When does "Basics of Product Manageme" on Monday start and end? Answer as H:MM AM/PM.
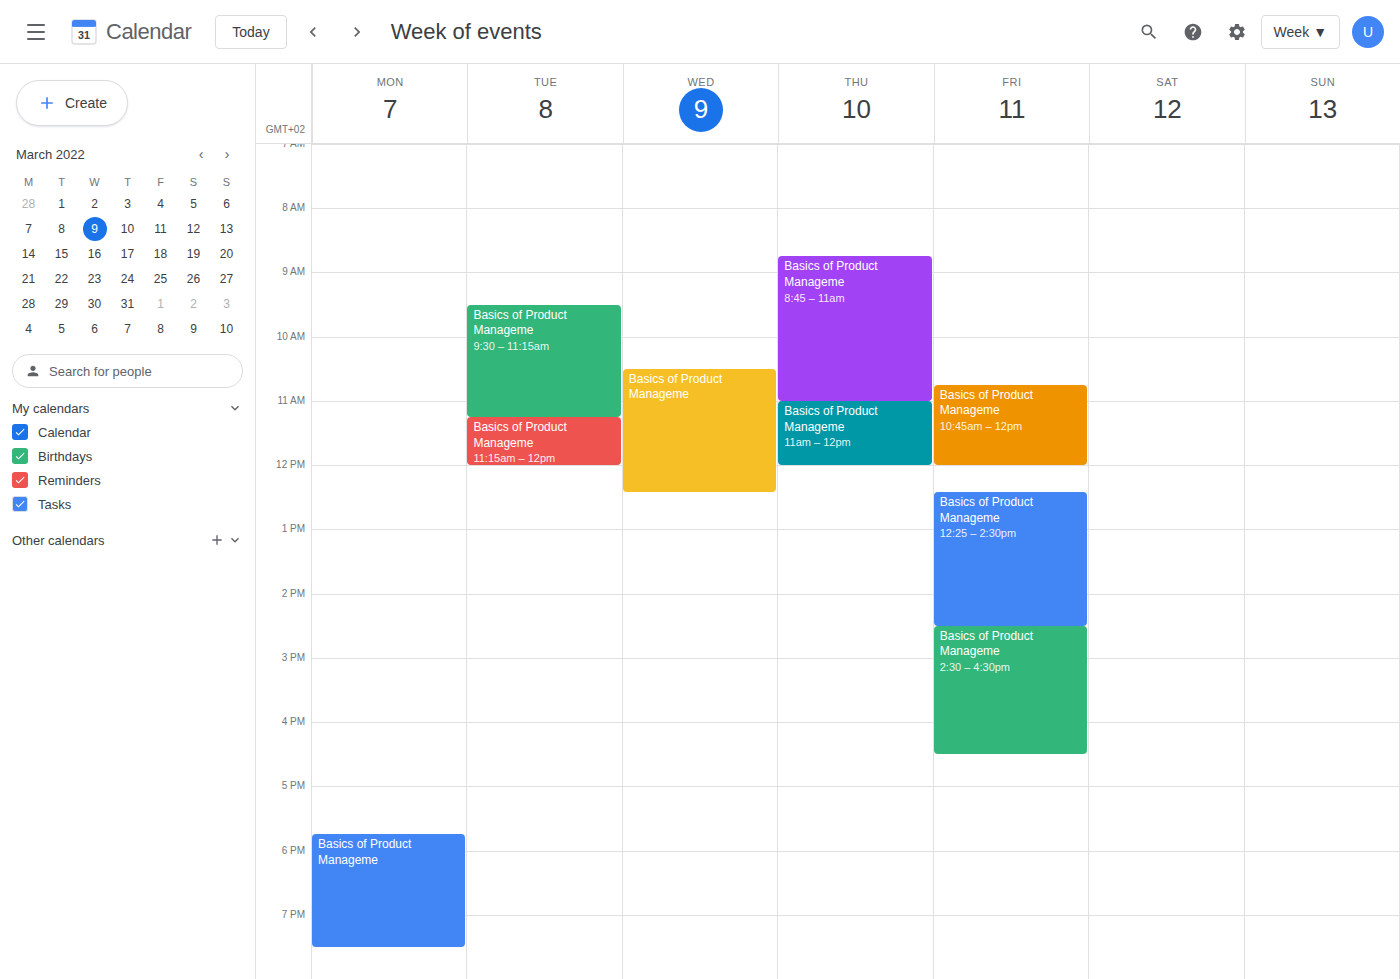
5:45 PM to 7:30 PM